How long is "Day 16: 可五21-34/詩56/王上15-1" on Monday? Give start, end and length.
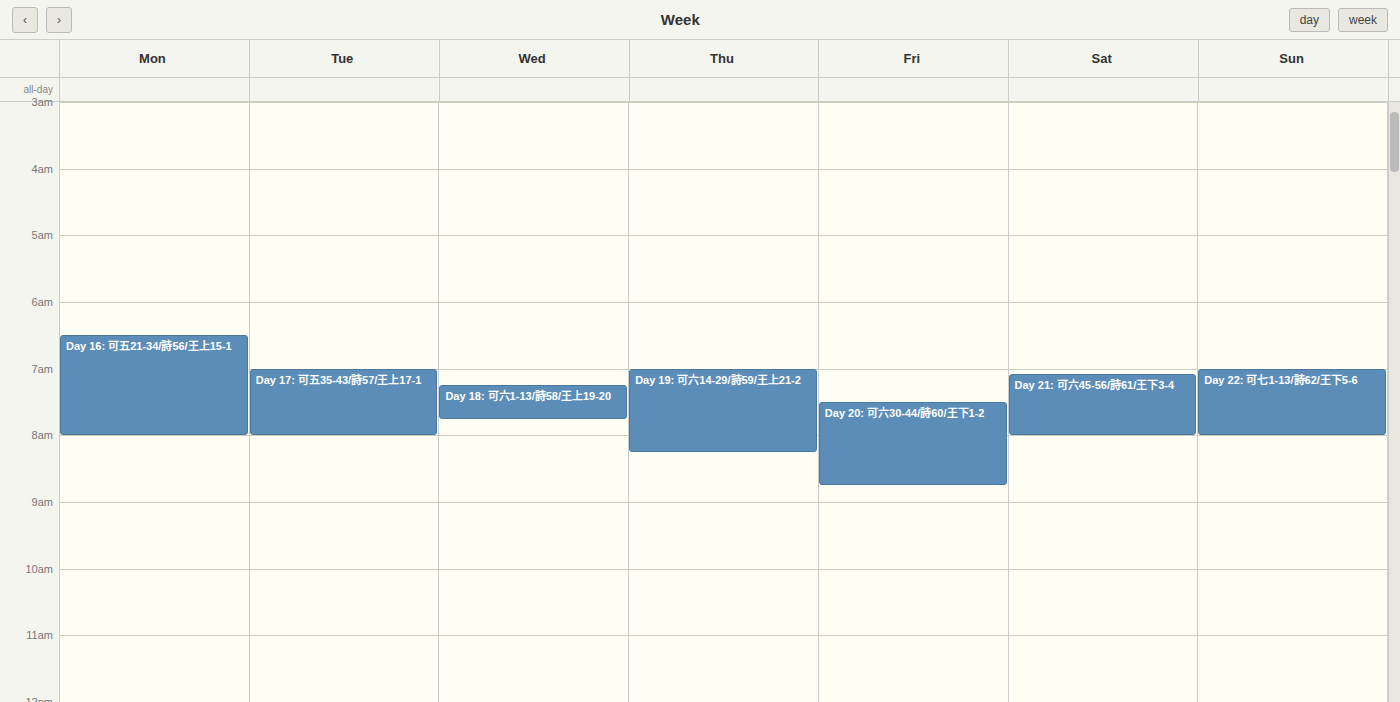
6:30 AM to 8:00 AM, 1 hour 30 minutes